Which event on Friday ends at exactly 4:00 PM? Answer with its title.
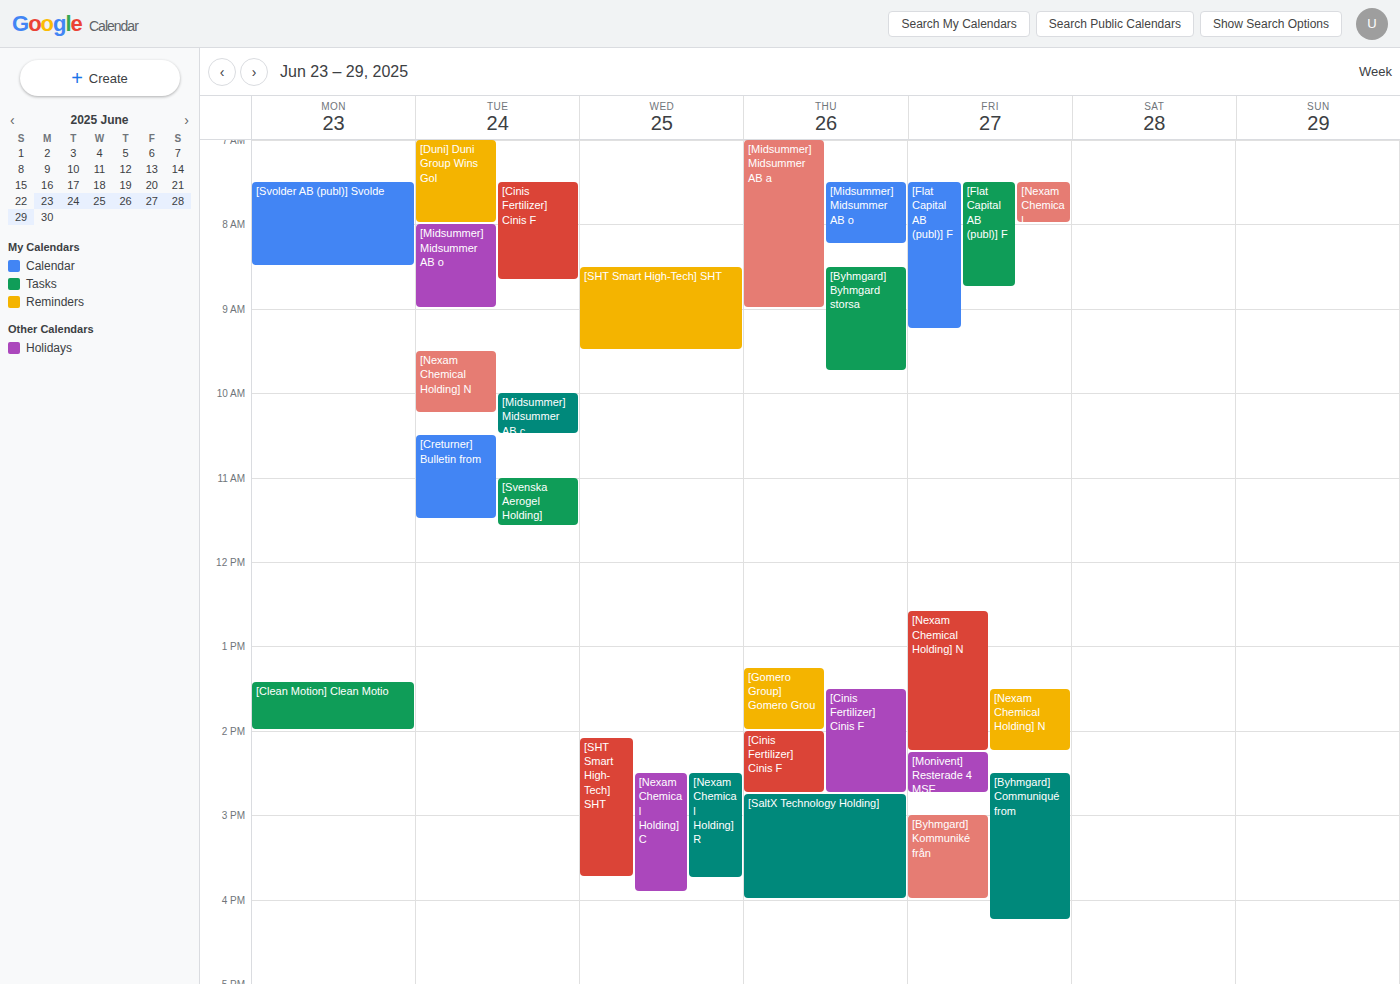
"[Byhmgard] Kommuniké från"